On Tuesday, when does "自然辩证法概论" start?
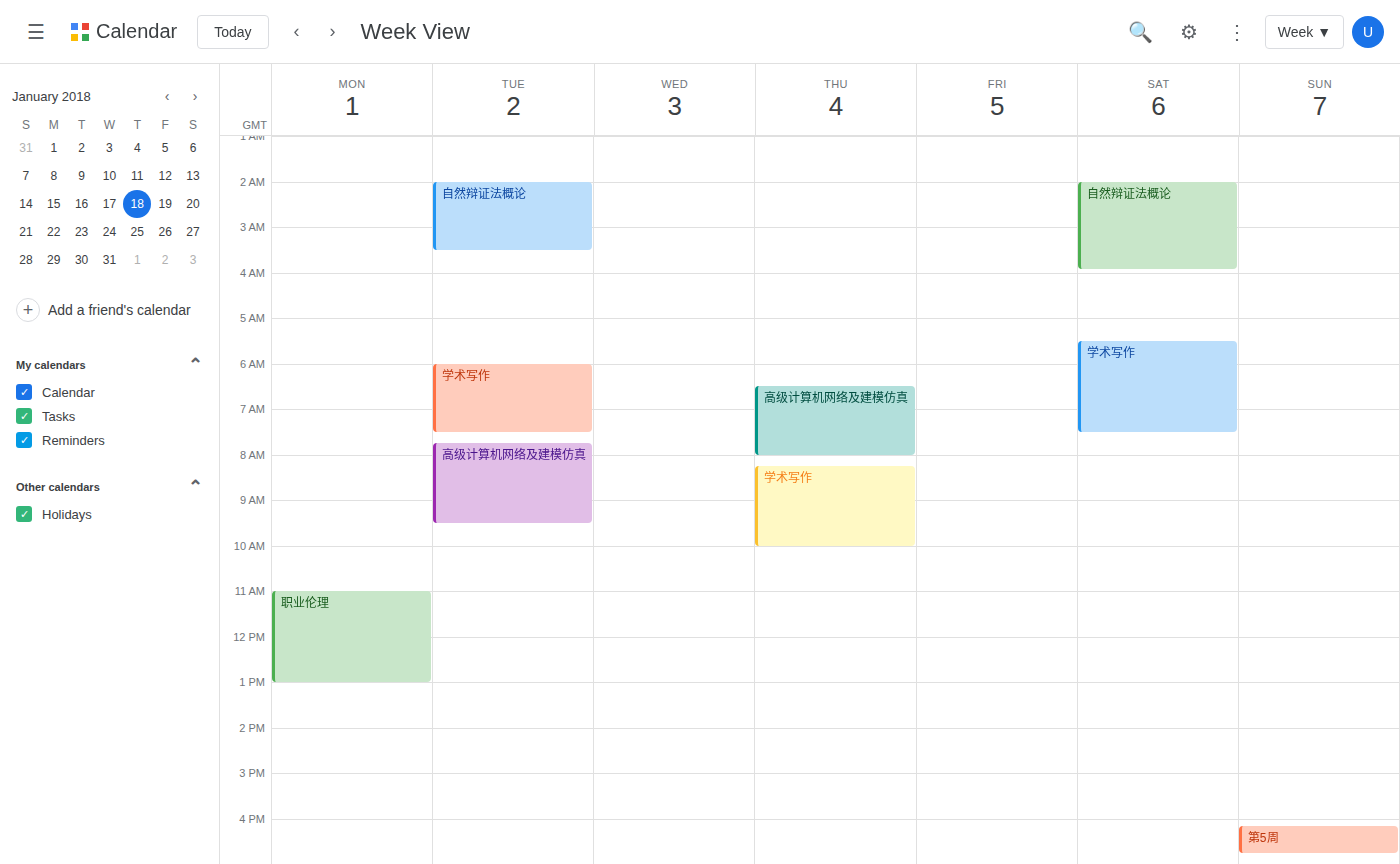
2:00 AM